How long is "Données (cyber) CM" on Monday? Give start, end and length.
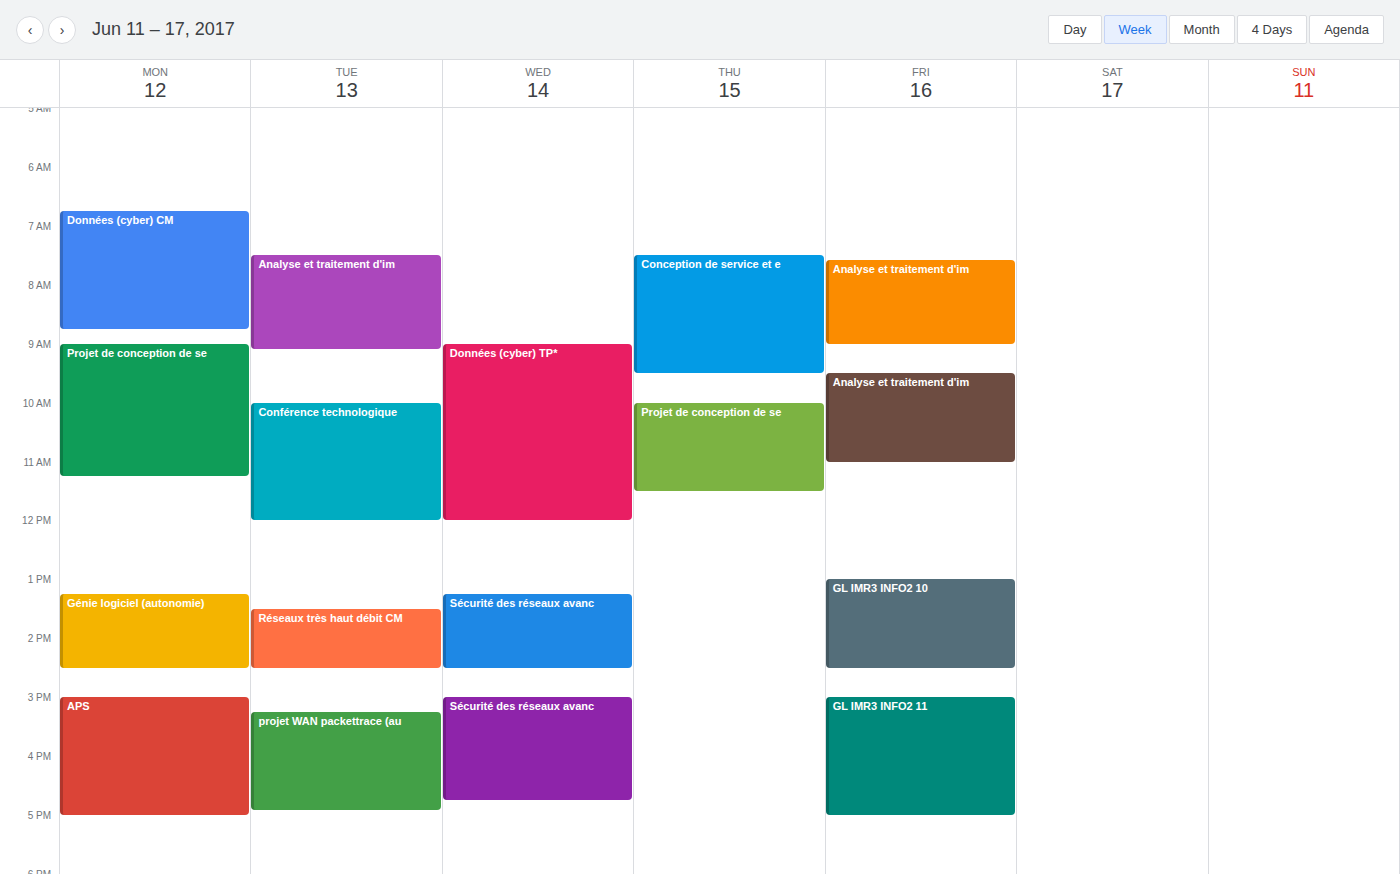
06:45 to 08:45, 2 hours